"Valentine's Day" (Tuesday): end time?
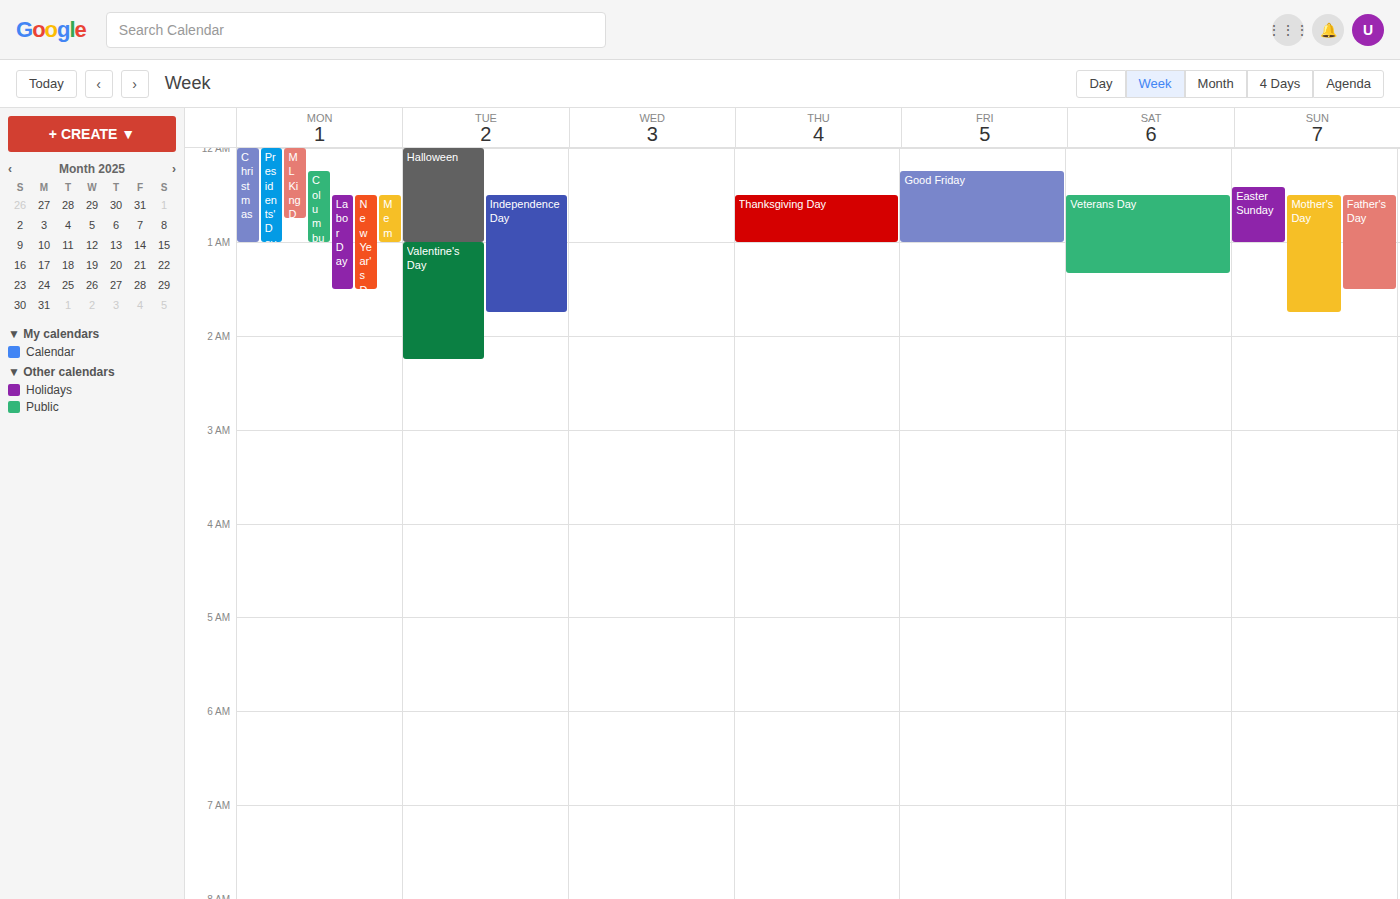
2:15 AM